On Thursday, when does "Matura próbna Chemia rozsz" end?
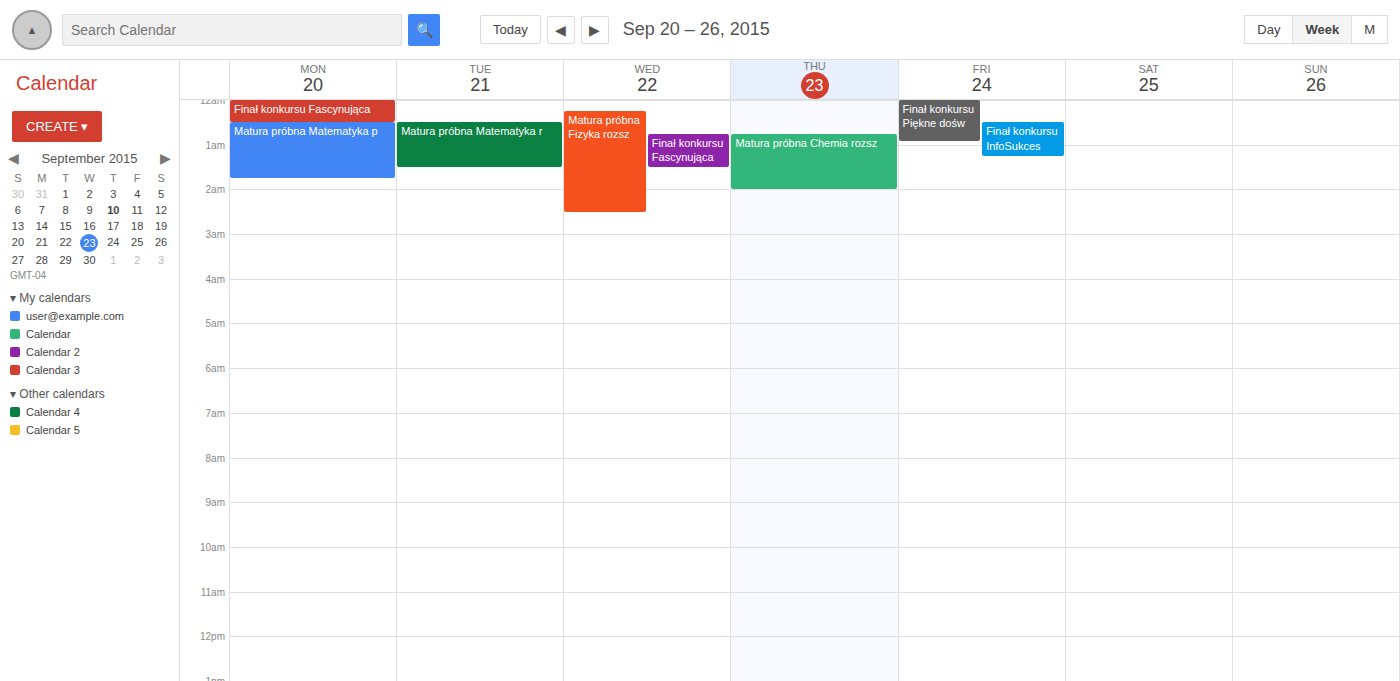
2:00 AM